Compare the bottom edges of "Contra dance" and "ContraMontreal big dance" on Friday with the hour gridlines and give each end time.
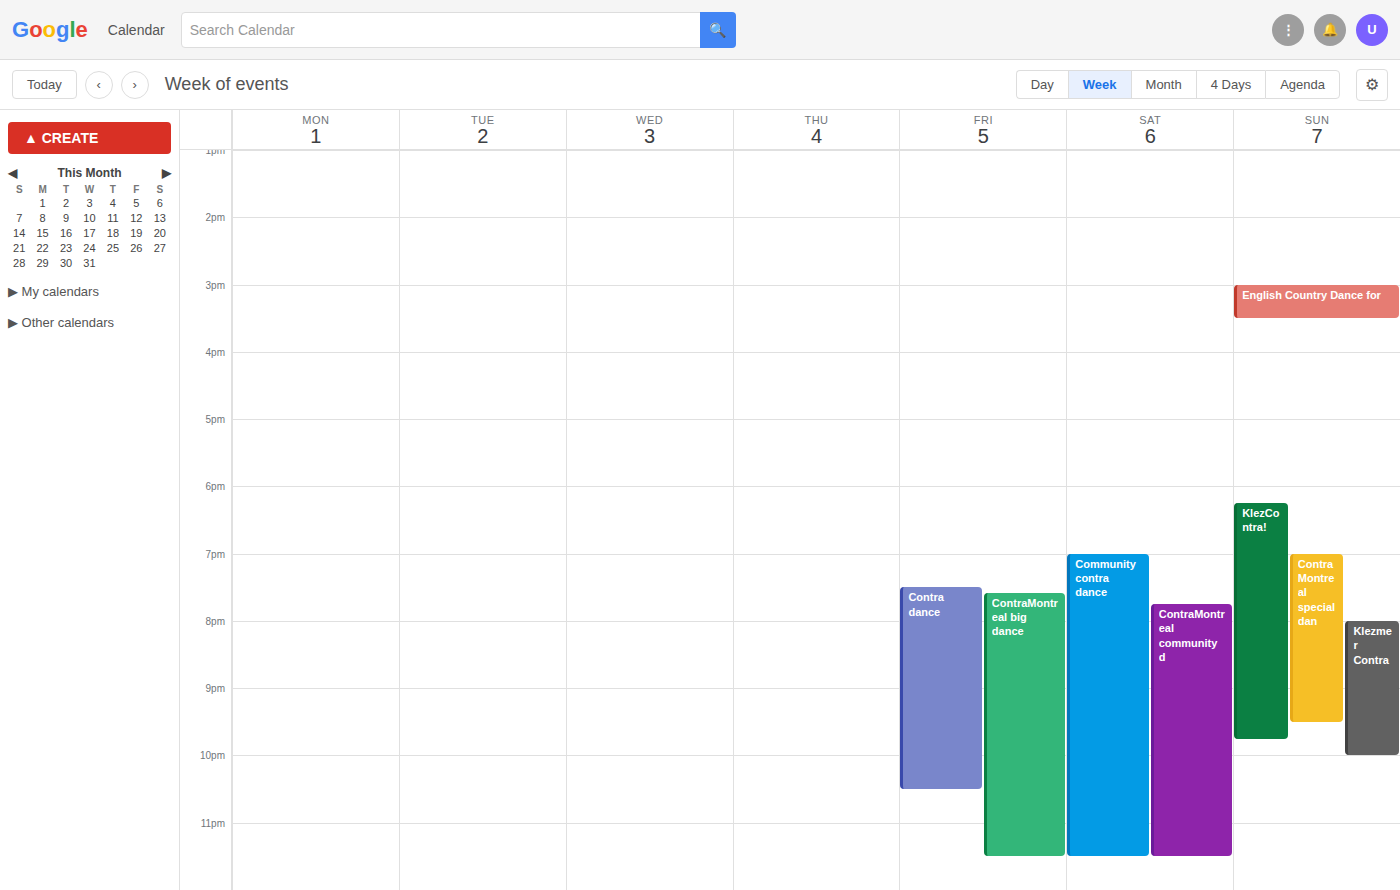
"Contra dance": 10:30 PM, halfway between the 10 PM and 11 PM lines. "ContraMontreal big dance": 11:30 PM, halfway between the 11 PM and 12 AM lines.